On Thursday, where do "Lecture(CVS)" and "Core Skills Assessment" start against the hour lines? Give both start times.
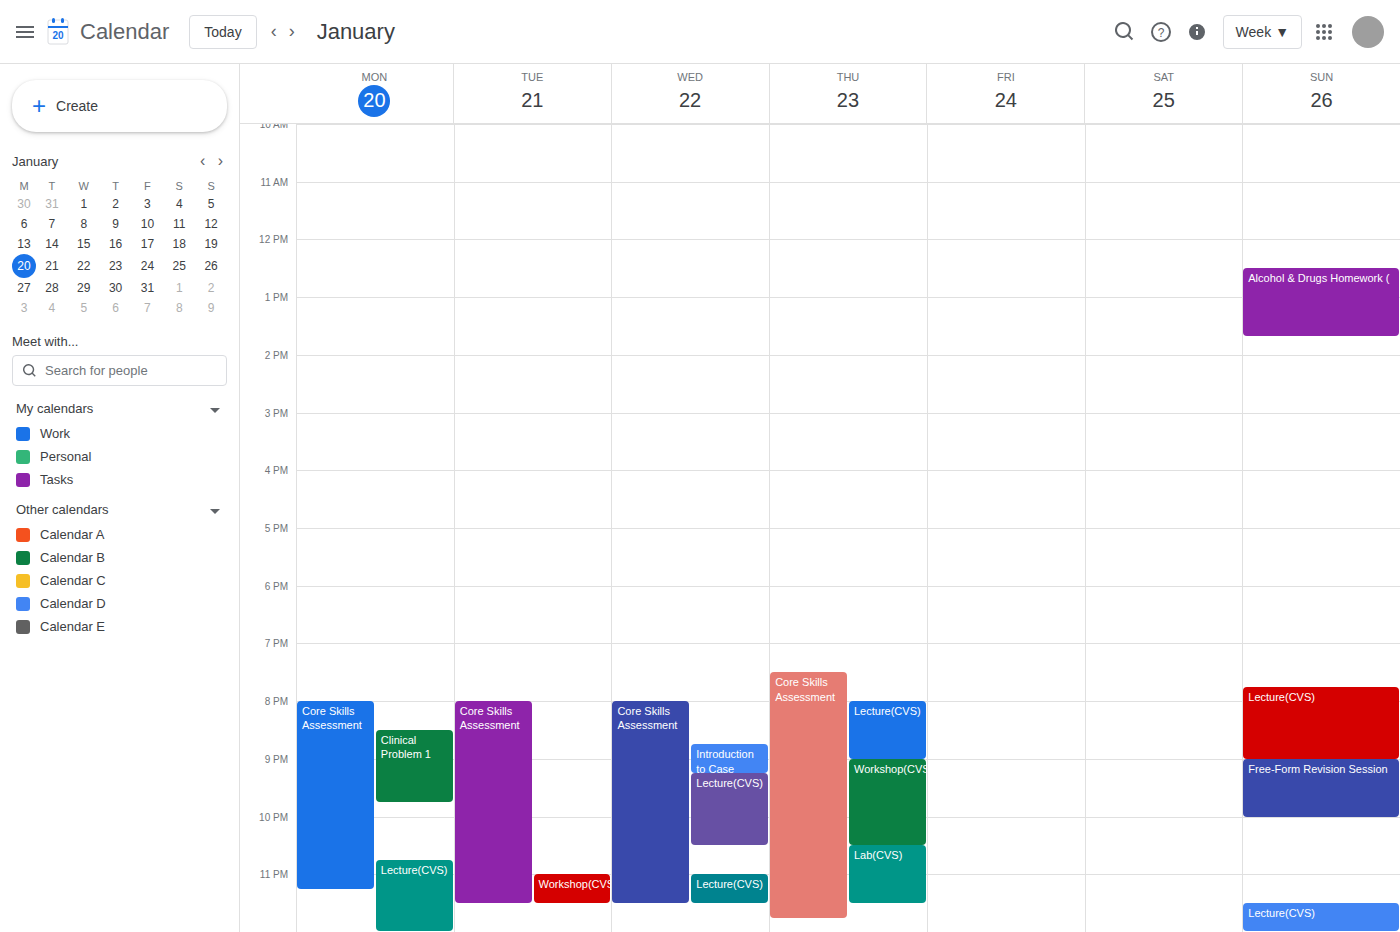
"Lecture(CVS)": 8:00 PM, exactly on the 8 PM line. "Core Skills Assessment": 7:30 PM, halfway between the 7 PM and 8 PM lines.